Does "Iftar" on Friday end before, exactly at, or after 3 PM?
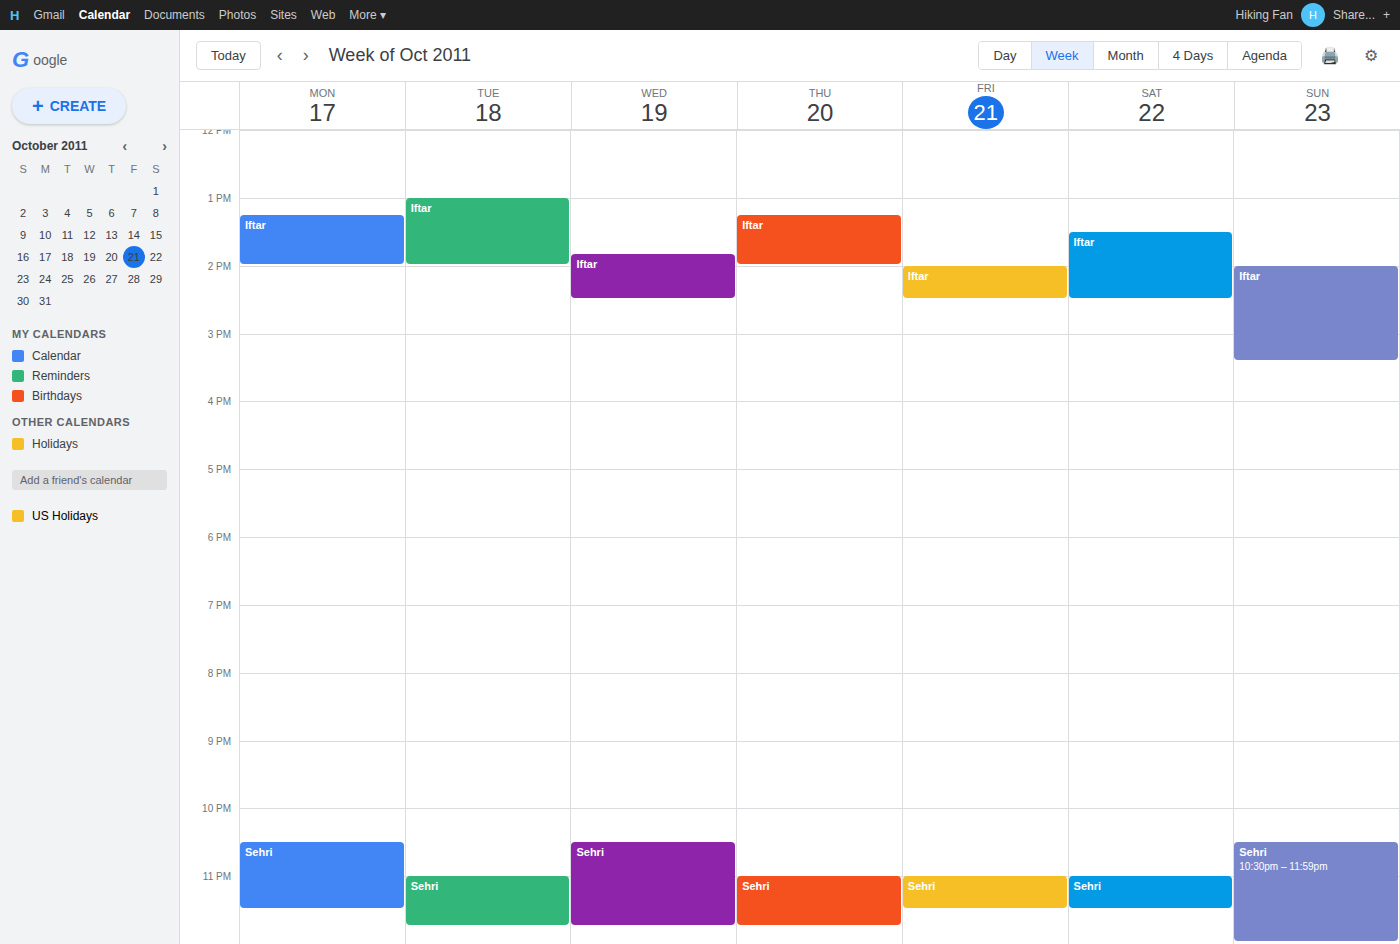
2:30 PM -- before 3 PM, 30 minutes above the 3 PM line.